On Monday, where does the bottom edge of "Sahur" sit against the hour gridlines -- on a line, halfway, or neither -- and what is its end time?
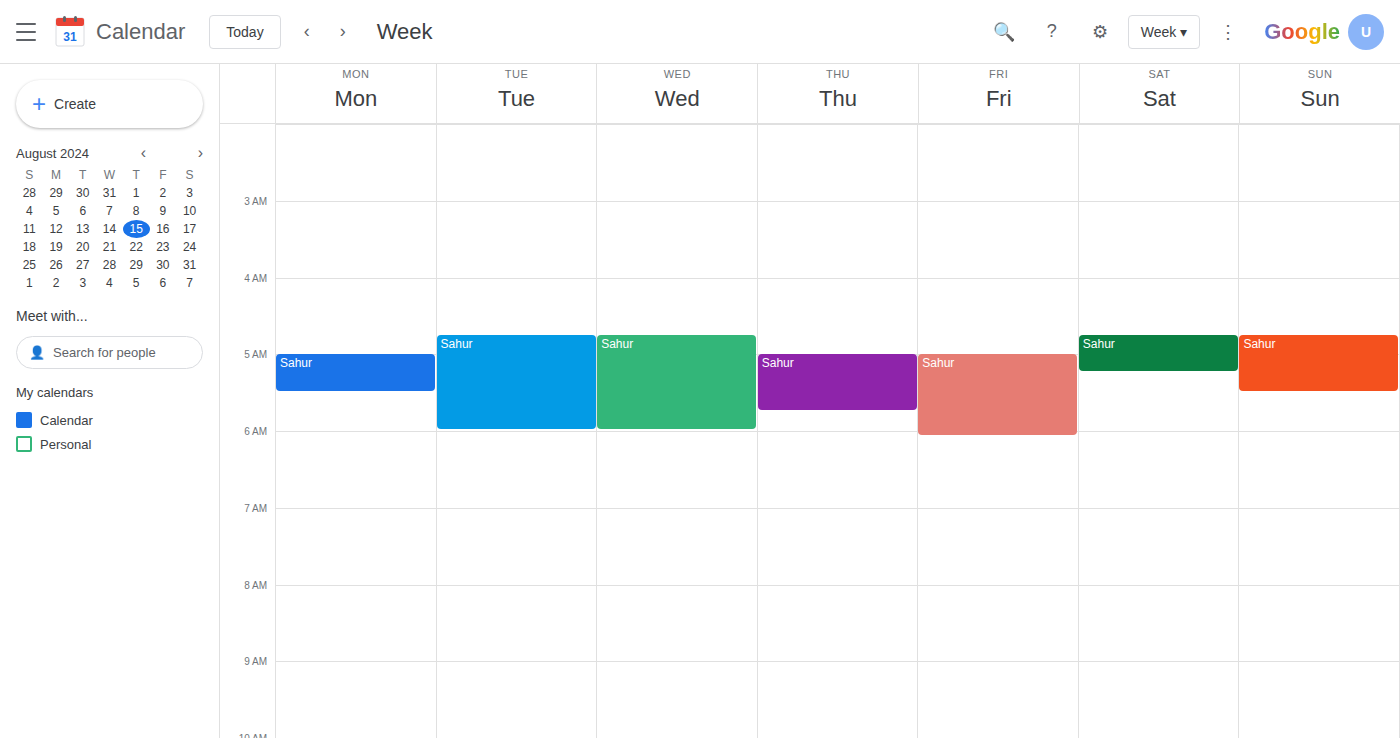
5:30 AM -- halfway between the 5 AM and 6 AM lines.